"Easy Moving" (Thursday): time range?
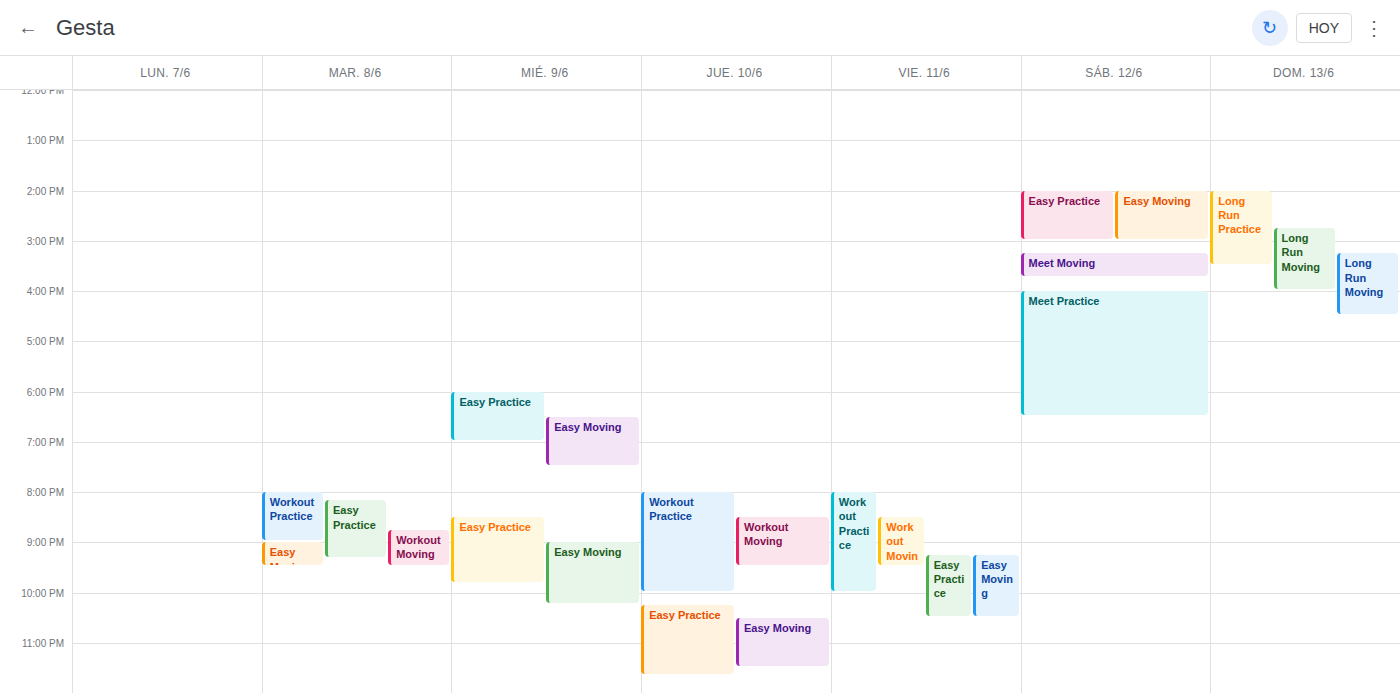
10:30 PM to 11:30 PM